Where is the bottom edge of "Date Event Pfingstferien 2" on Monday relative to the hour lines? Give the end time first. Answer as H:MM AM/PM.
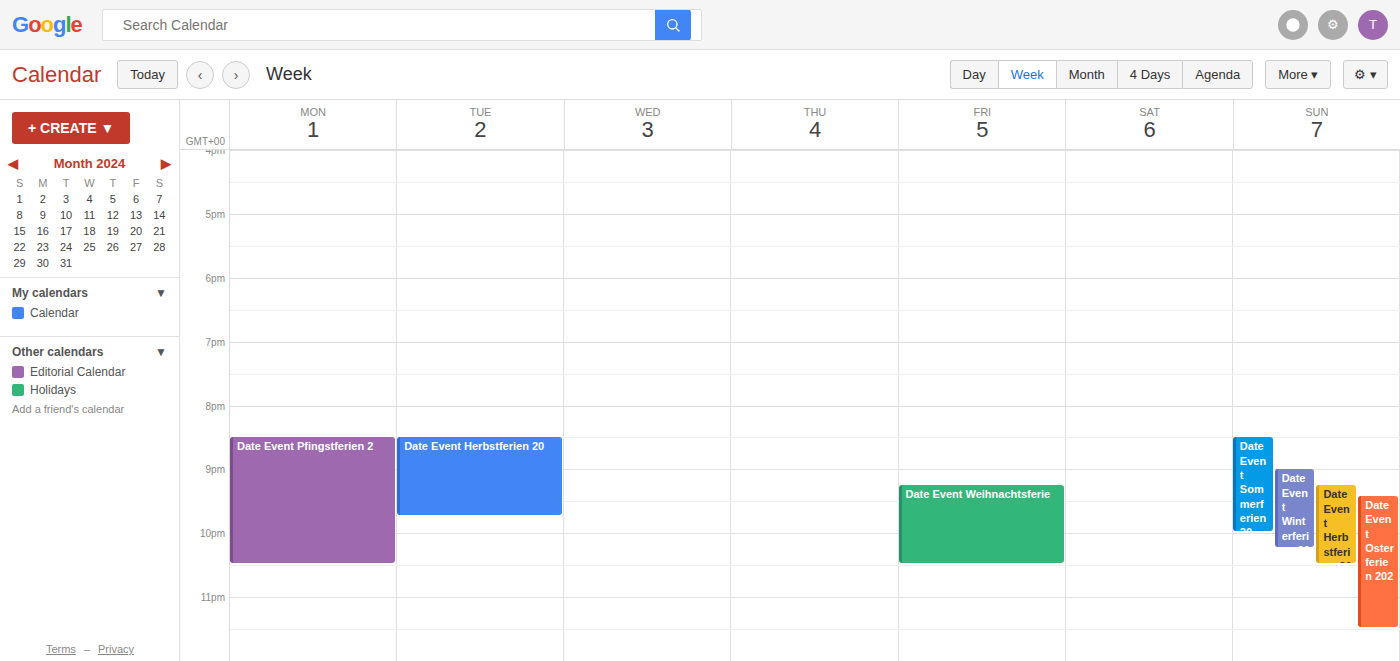
10:30 PM -- halfway between the 10 PM and 11 PM lines.